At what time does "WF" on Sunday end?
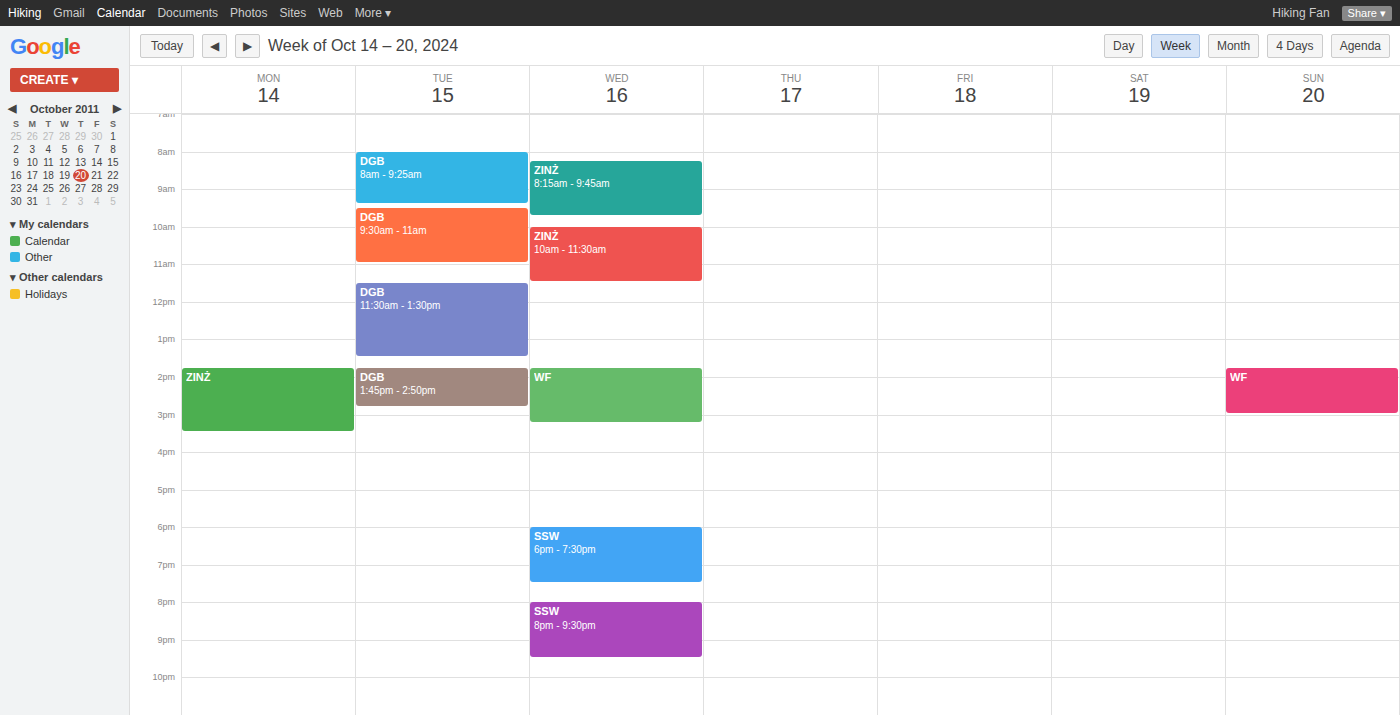
3:00 PM